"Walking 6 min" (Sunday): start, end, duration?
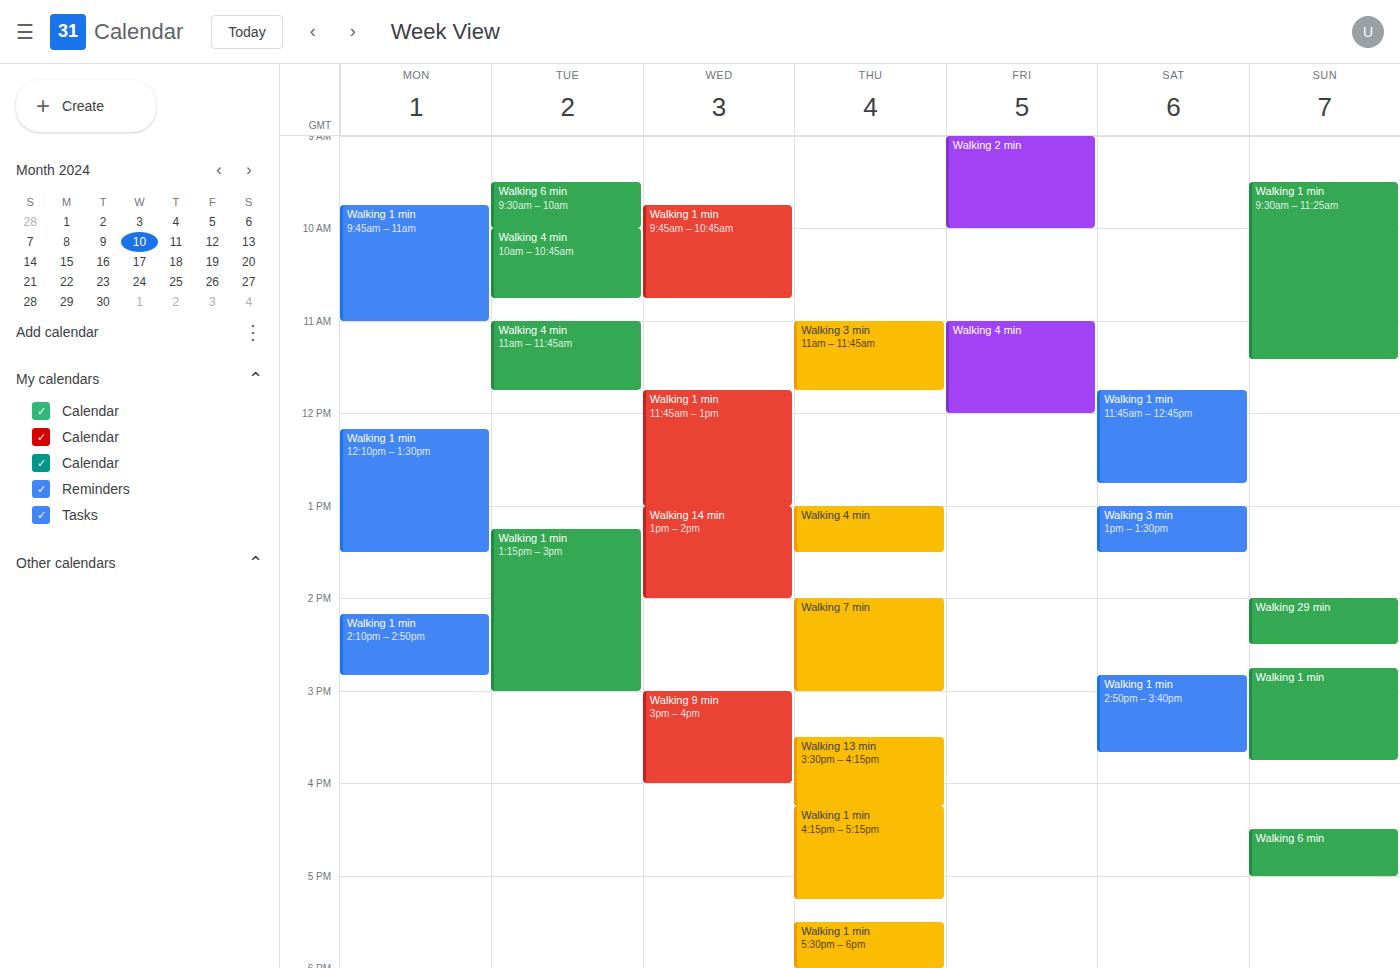
4:30 PM to 5:00 PM, 30 minutes